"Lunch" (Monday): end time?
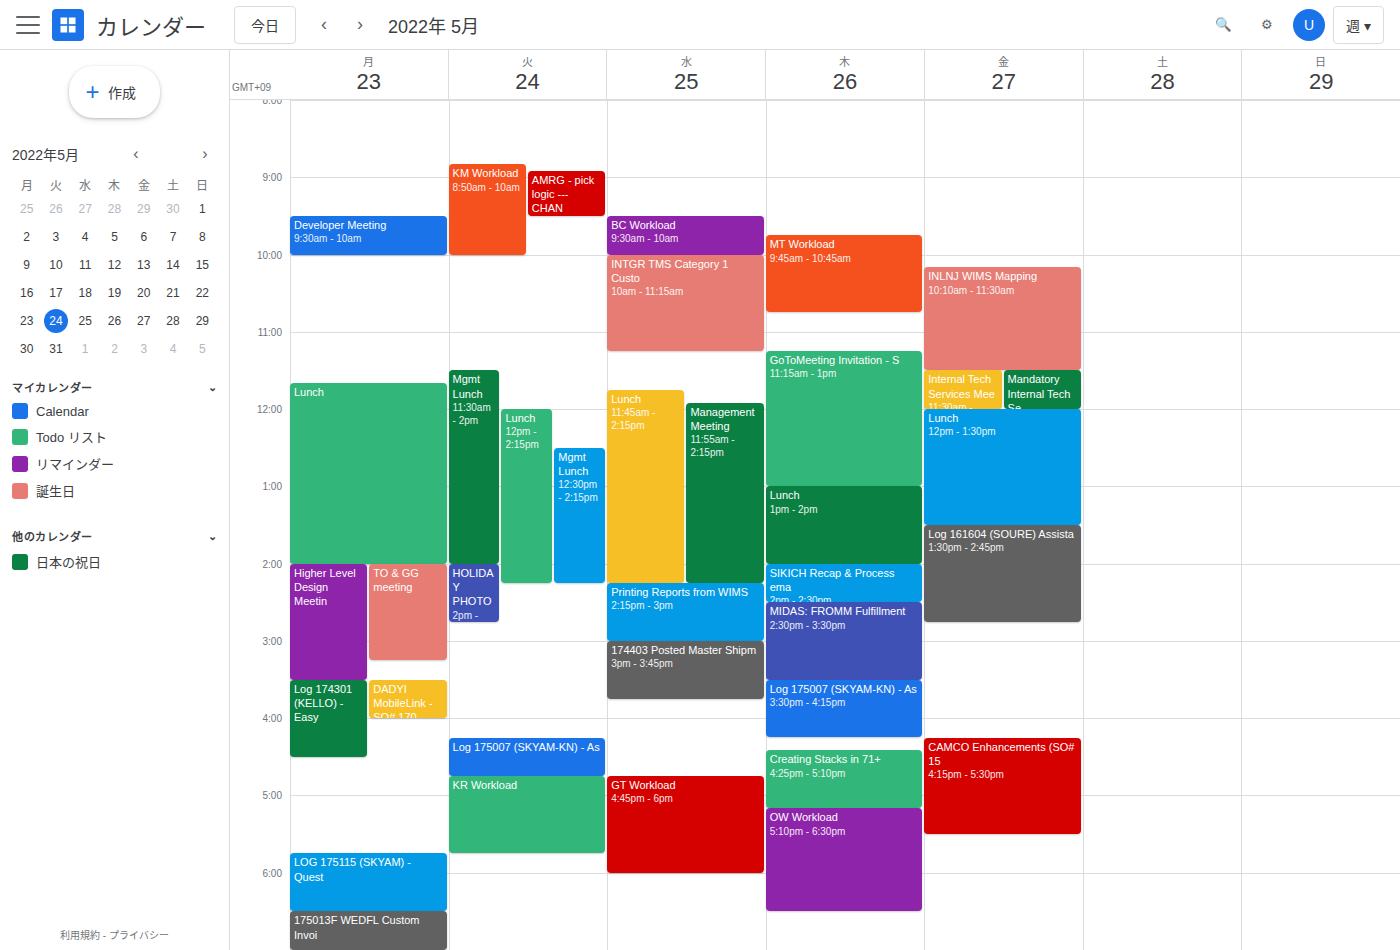
2:00 PM